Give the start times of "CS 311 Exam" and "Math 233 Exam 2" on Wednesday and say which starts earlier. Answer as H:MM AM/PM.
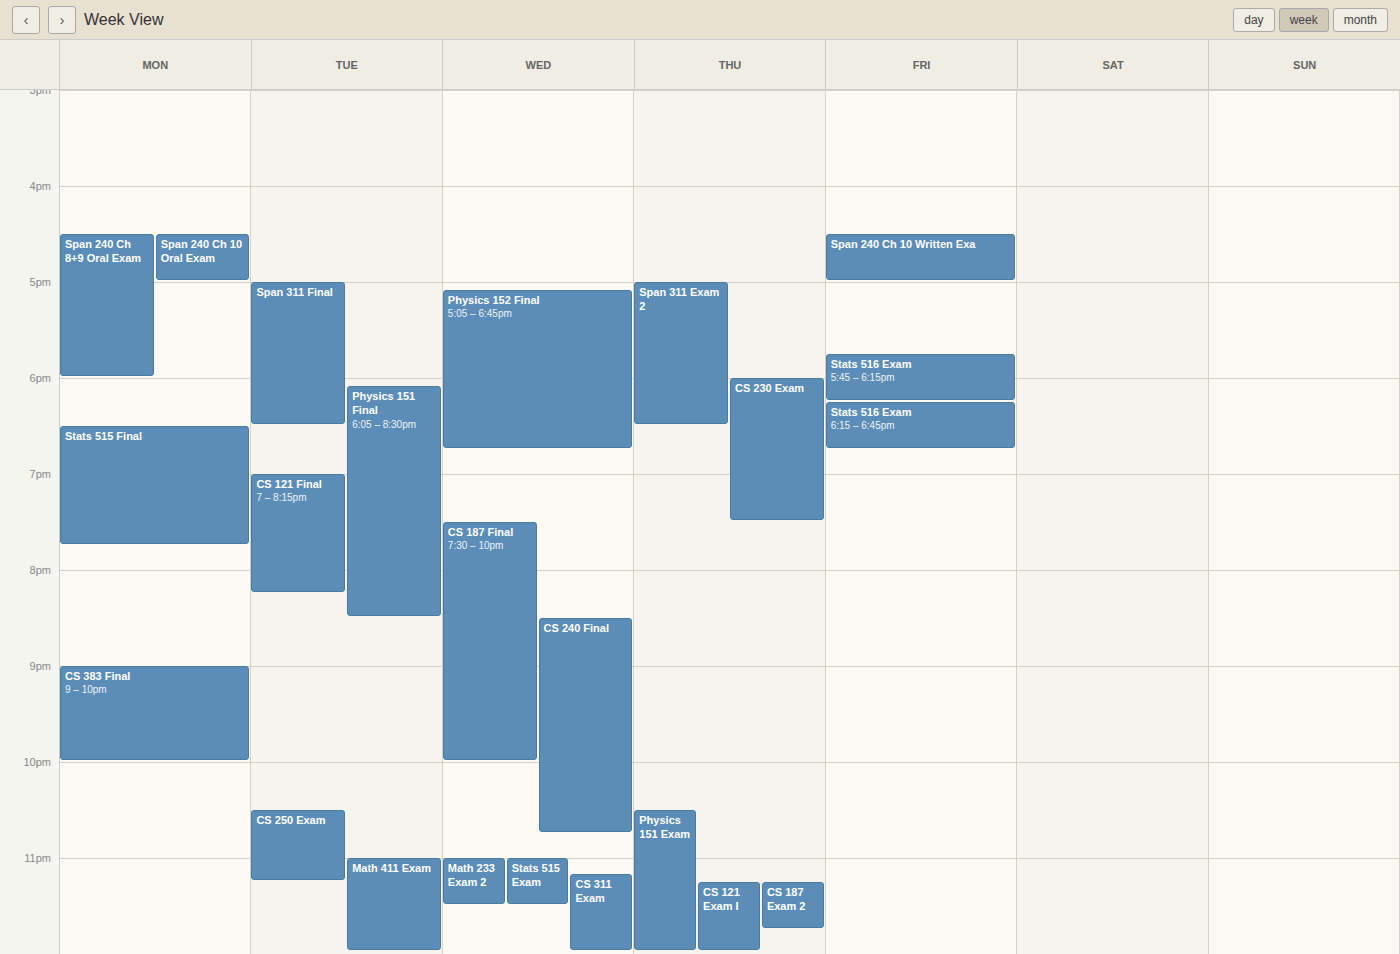
"Math 233 Exam 2" 11:00 PM; "CS 311 Exam" 11:10 PM.